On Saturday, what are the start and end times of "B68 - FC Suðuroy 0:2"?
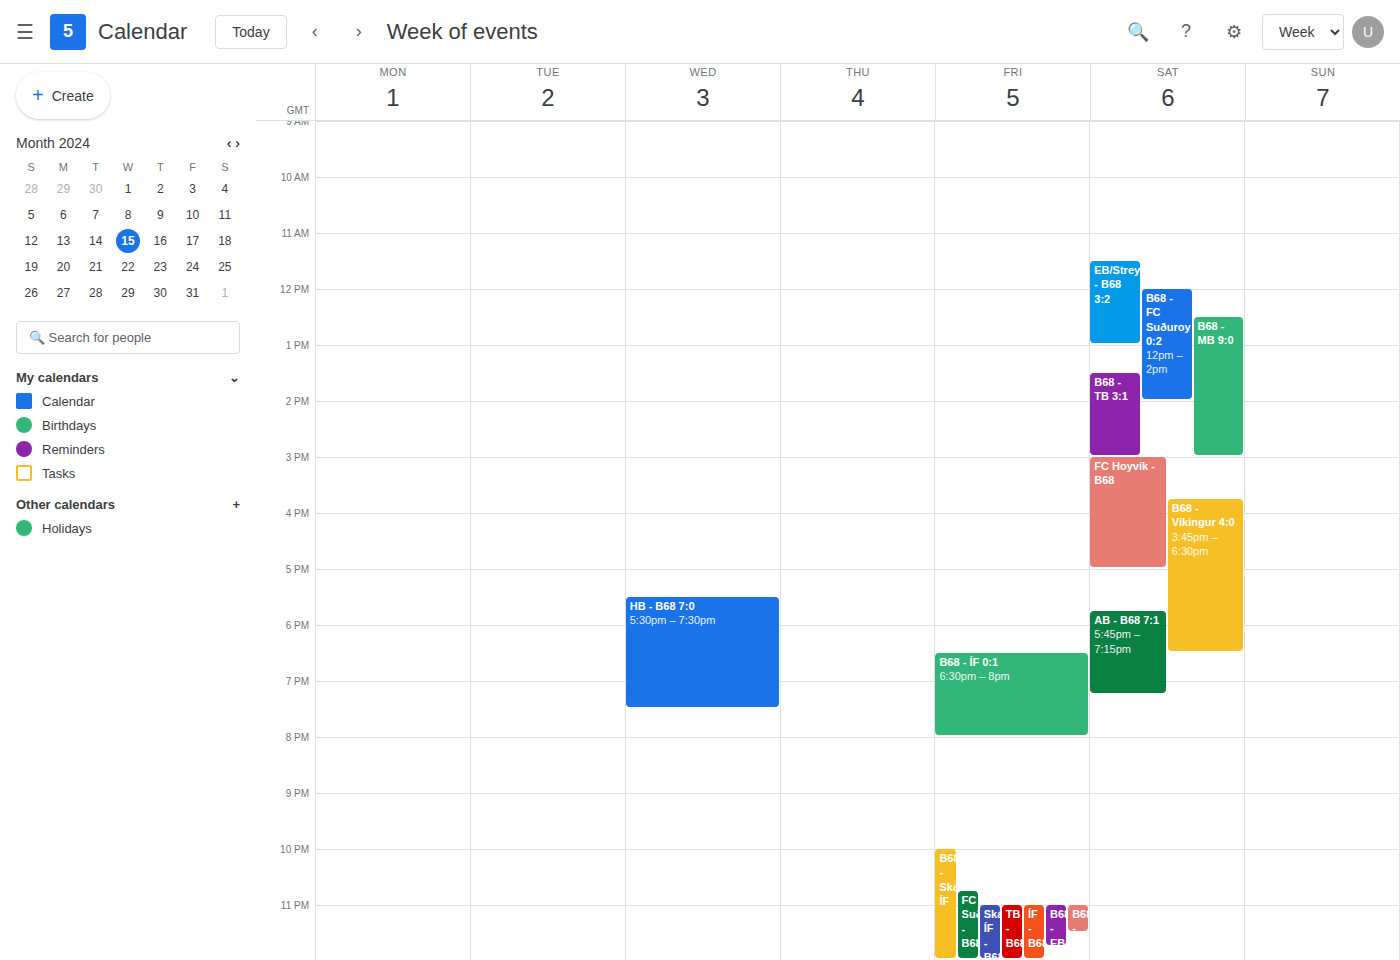
12:00 PM to 2:00 PM